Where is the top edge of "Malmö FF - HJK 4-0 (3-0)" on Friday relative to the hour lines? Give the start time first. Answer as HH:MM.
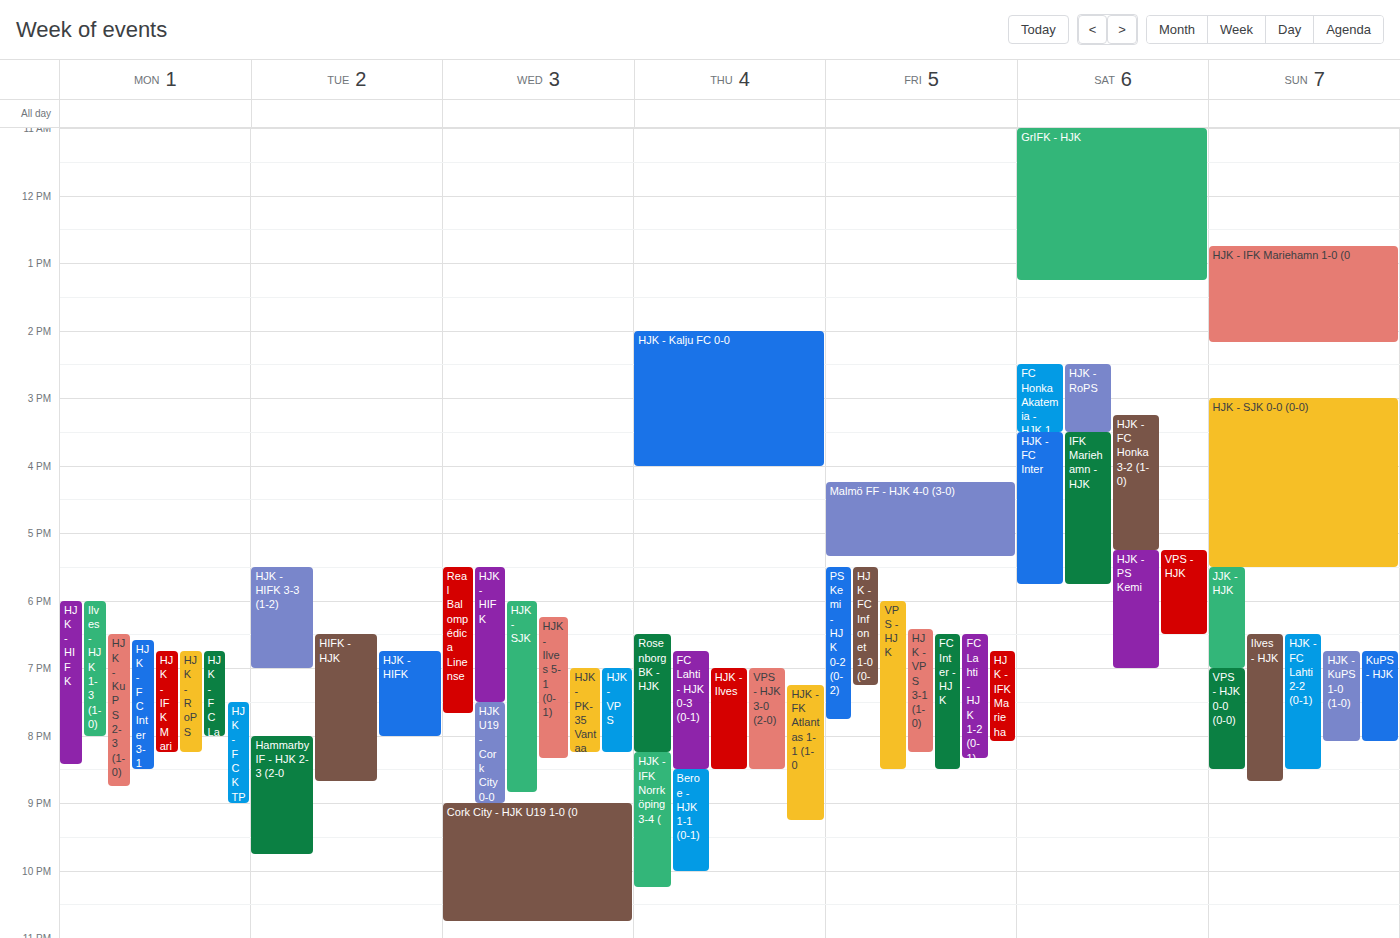
16:15 -- neither: a quarter of the way from the 16:00 line to the 17:00 line.